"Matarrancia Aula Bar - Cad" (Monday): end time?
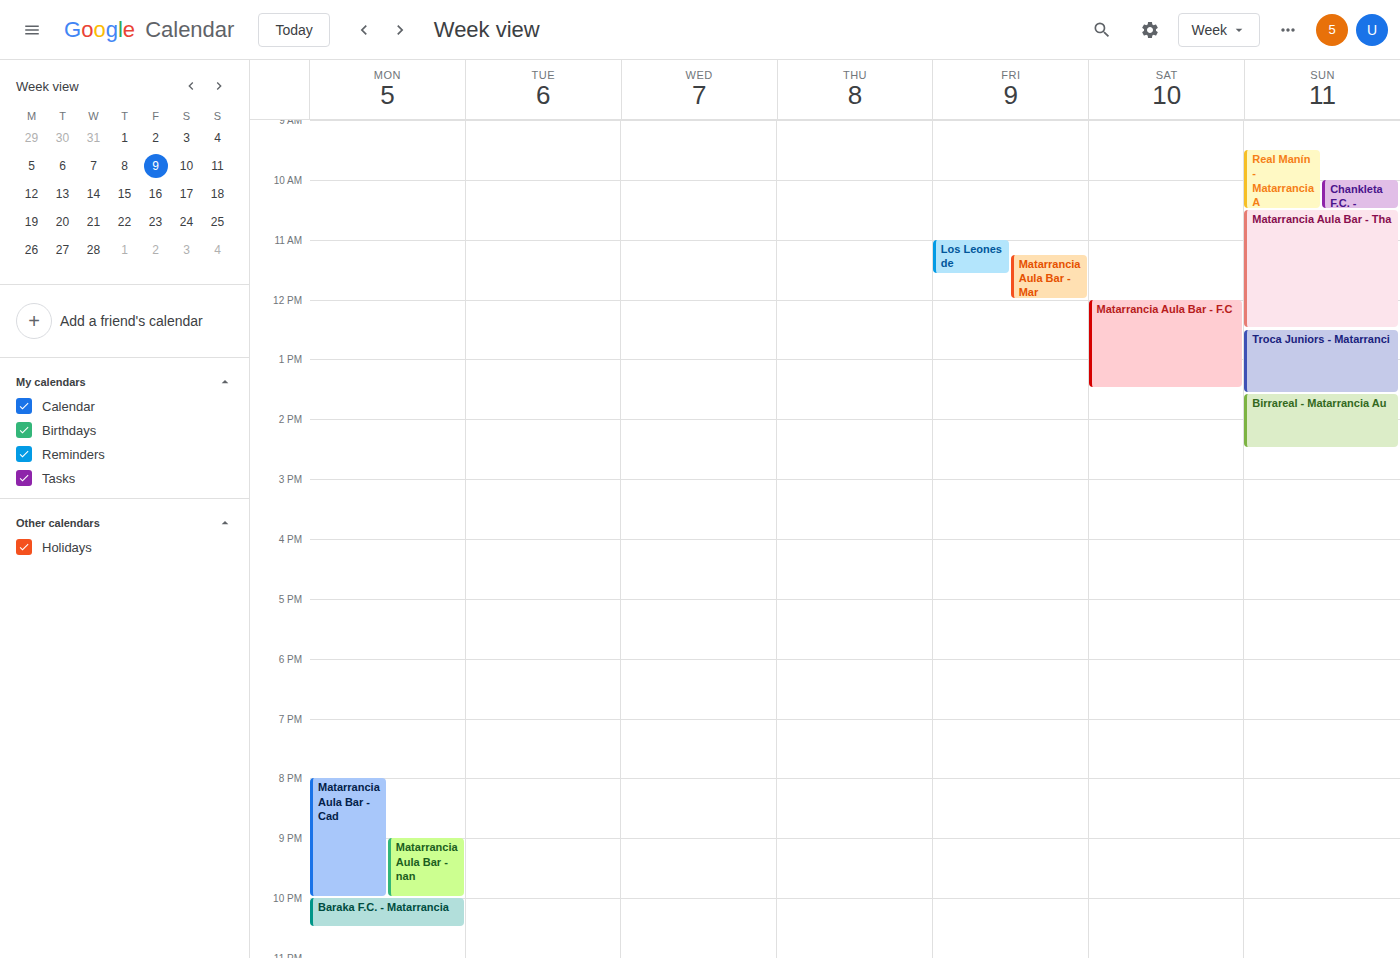
22:00